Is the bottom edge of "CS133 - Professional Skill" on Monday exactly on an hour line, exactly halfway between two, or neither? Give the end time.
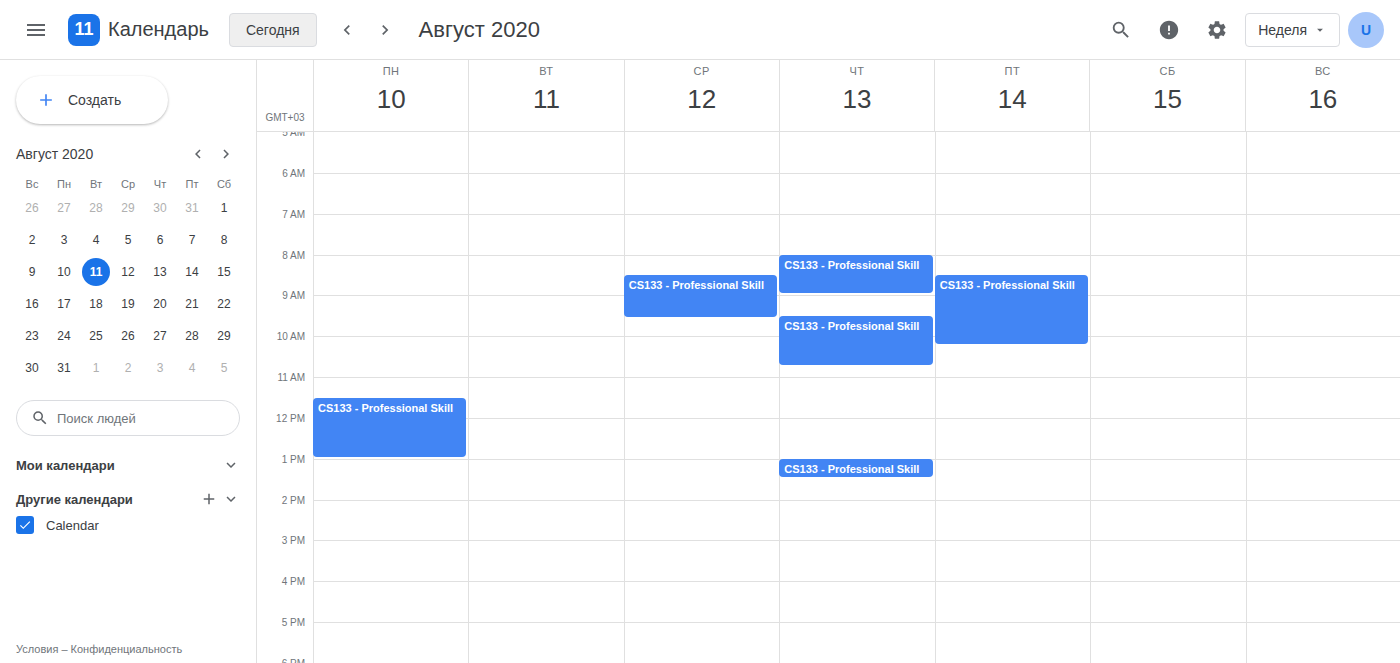
1:00 PM -- exactly on the 1 PM line.